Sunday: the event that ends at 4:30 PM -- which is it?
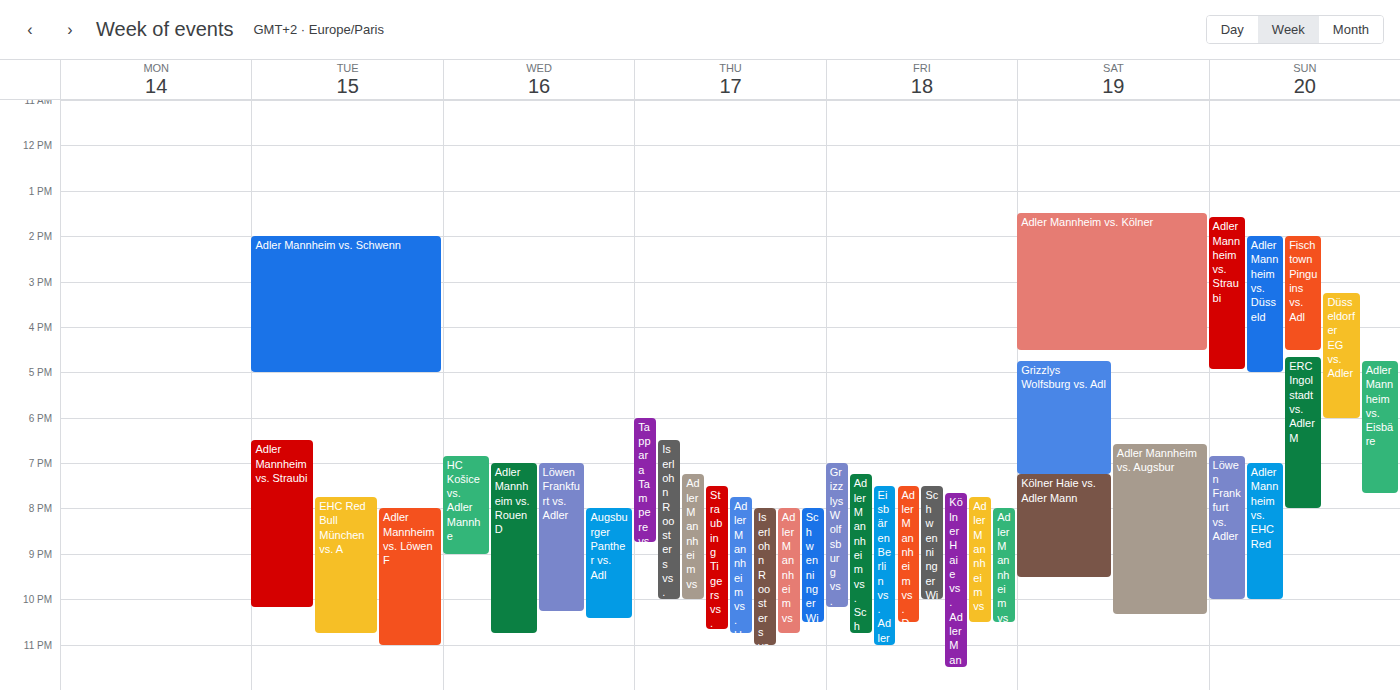
"Fischtown Pinguins vs. Adl"